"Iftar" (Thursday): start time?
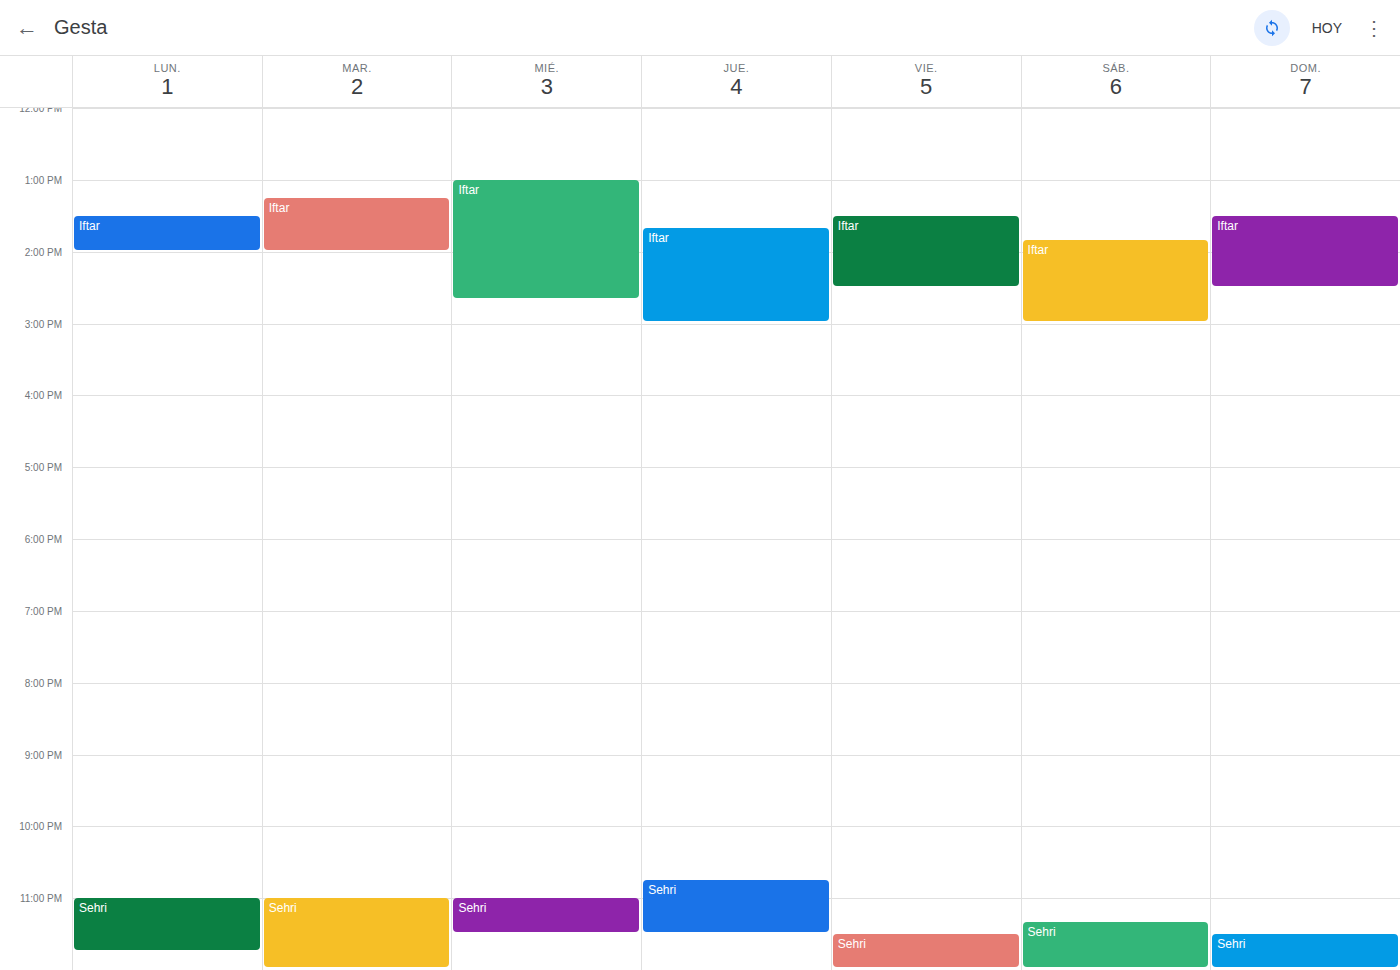
1:40 PM